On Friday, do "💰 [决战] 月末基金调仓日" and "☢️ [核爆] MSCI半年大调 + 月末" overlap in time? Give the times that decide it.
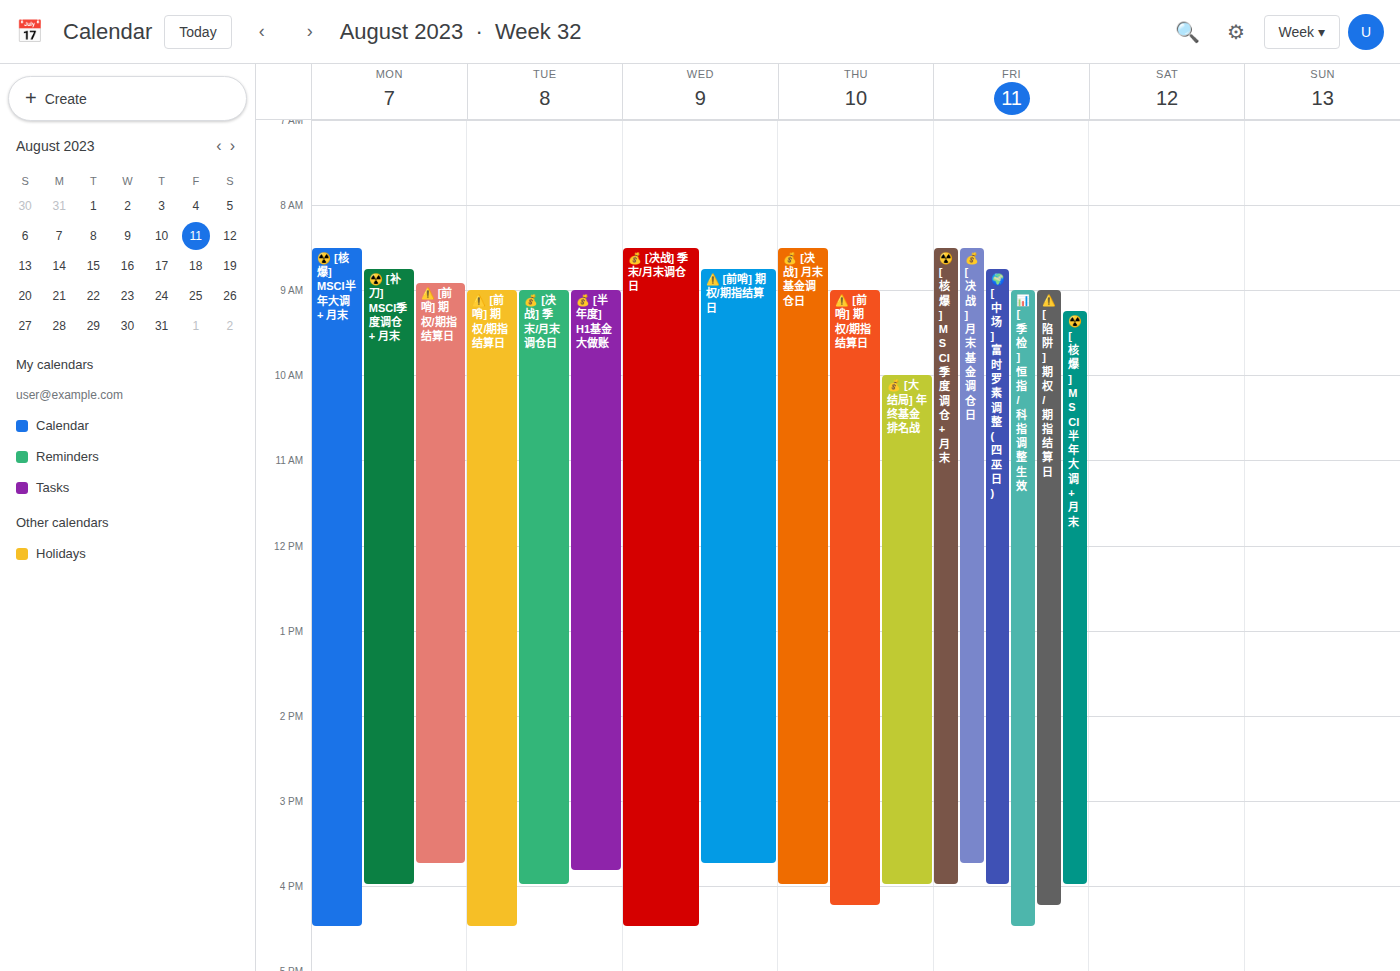
"☢️ [核爆] MSCI半年大调 + 月末" starts at 9:15 AM, before "💰 [决战] 月末基金调仓日" ends at 3:45 PM -- they overlap.